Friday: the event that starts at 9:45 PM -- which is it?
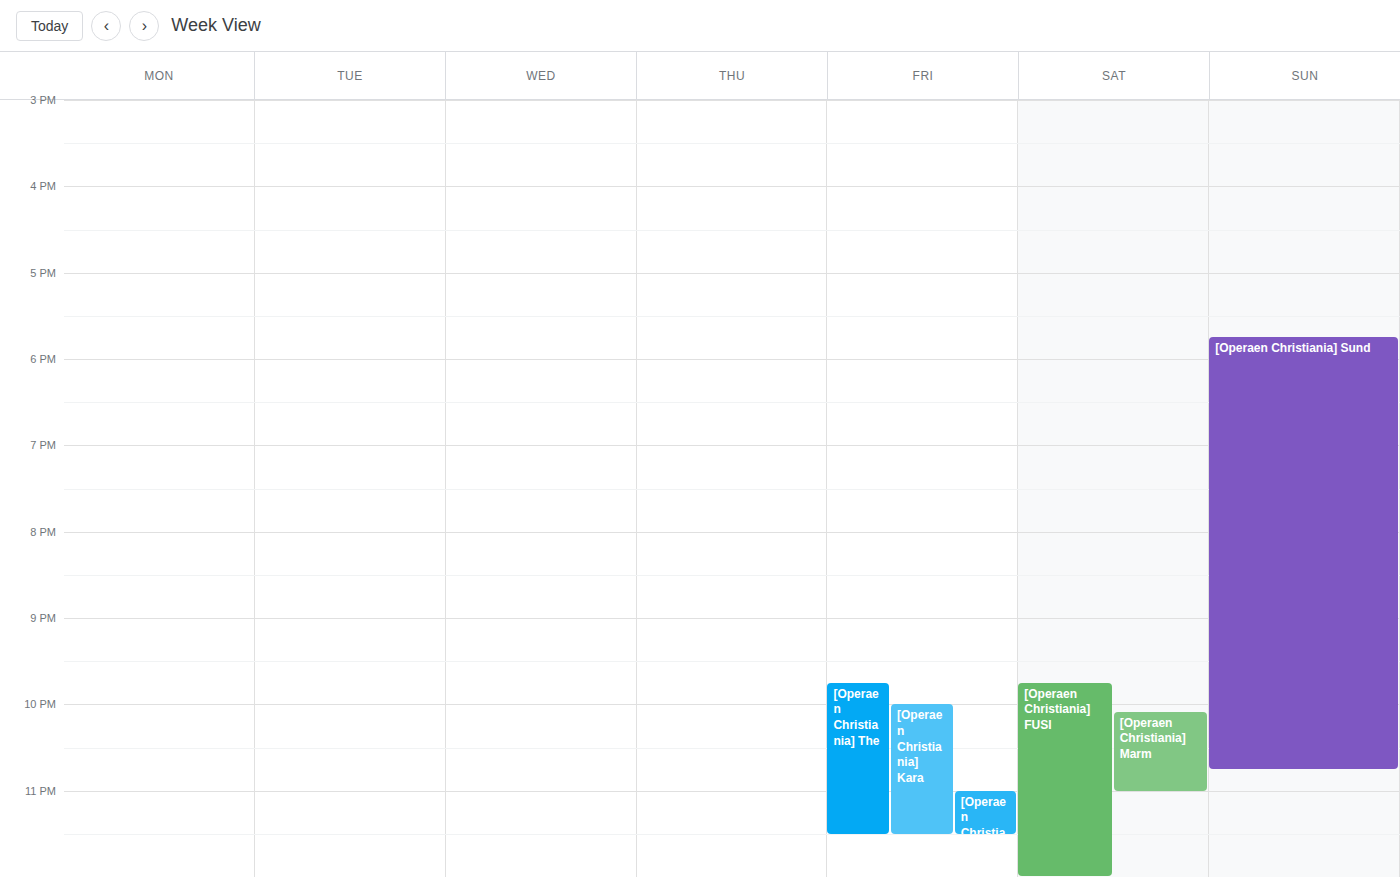
"[Operaen Christiania] The"